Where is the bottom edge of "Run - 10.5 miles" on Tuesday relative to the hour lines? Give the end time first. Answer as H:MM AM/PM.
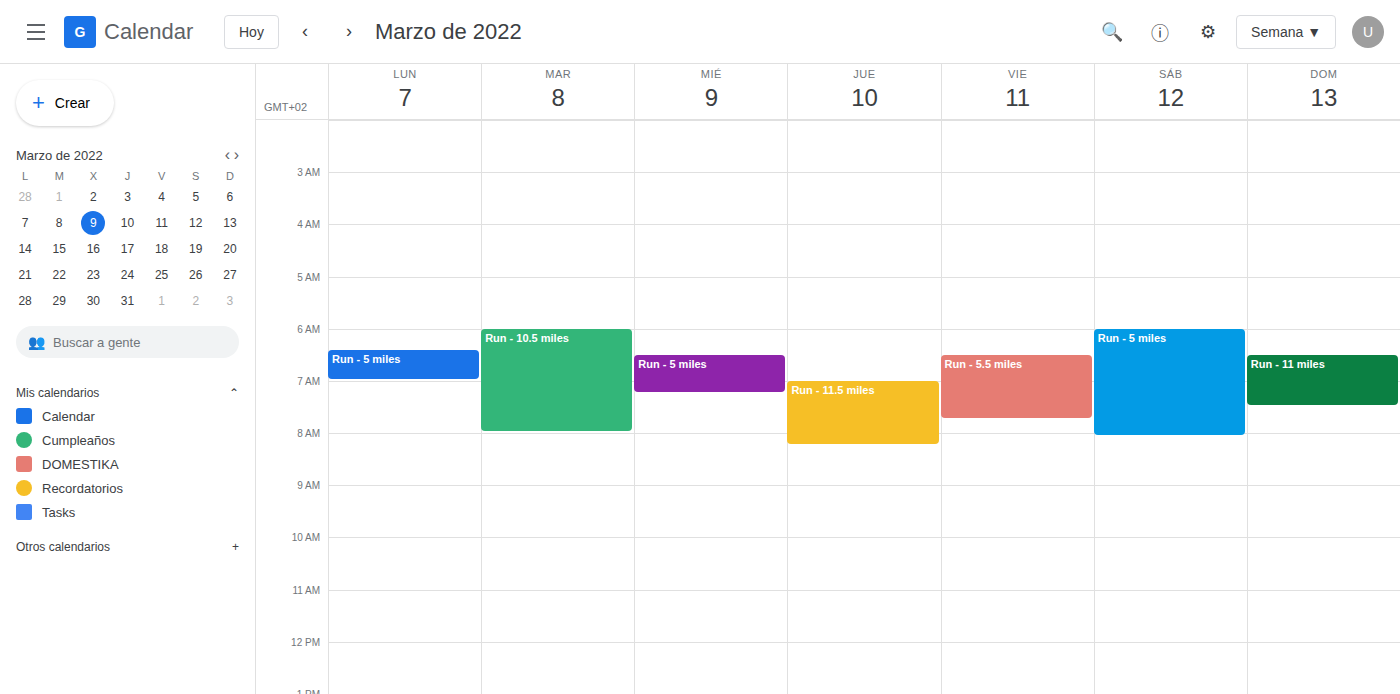
8:00 AM -- exactly on the 8 AM line.